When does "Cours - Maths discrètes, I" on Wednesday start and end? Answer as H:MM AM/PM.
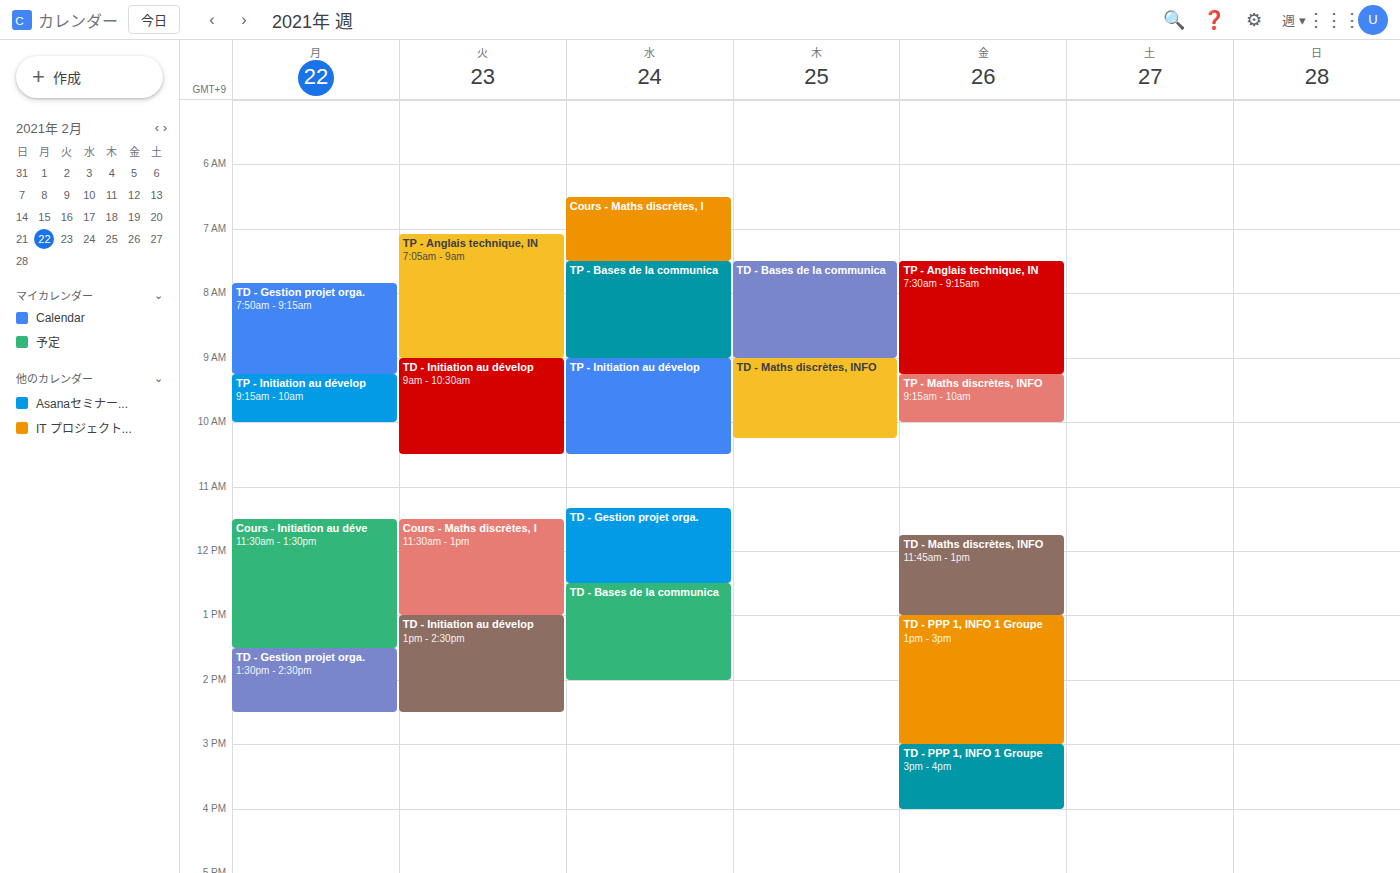
6:30 AM to 7:30 AM